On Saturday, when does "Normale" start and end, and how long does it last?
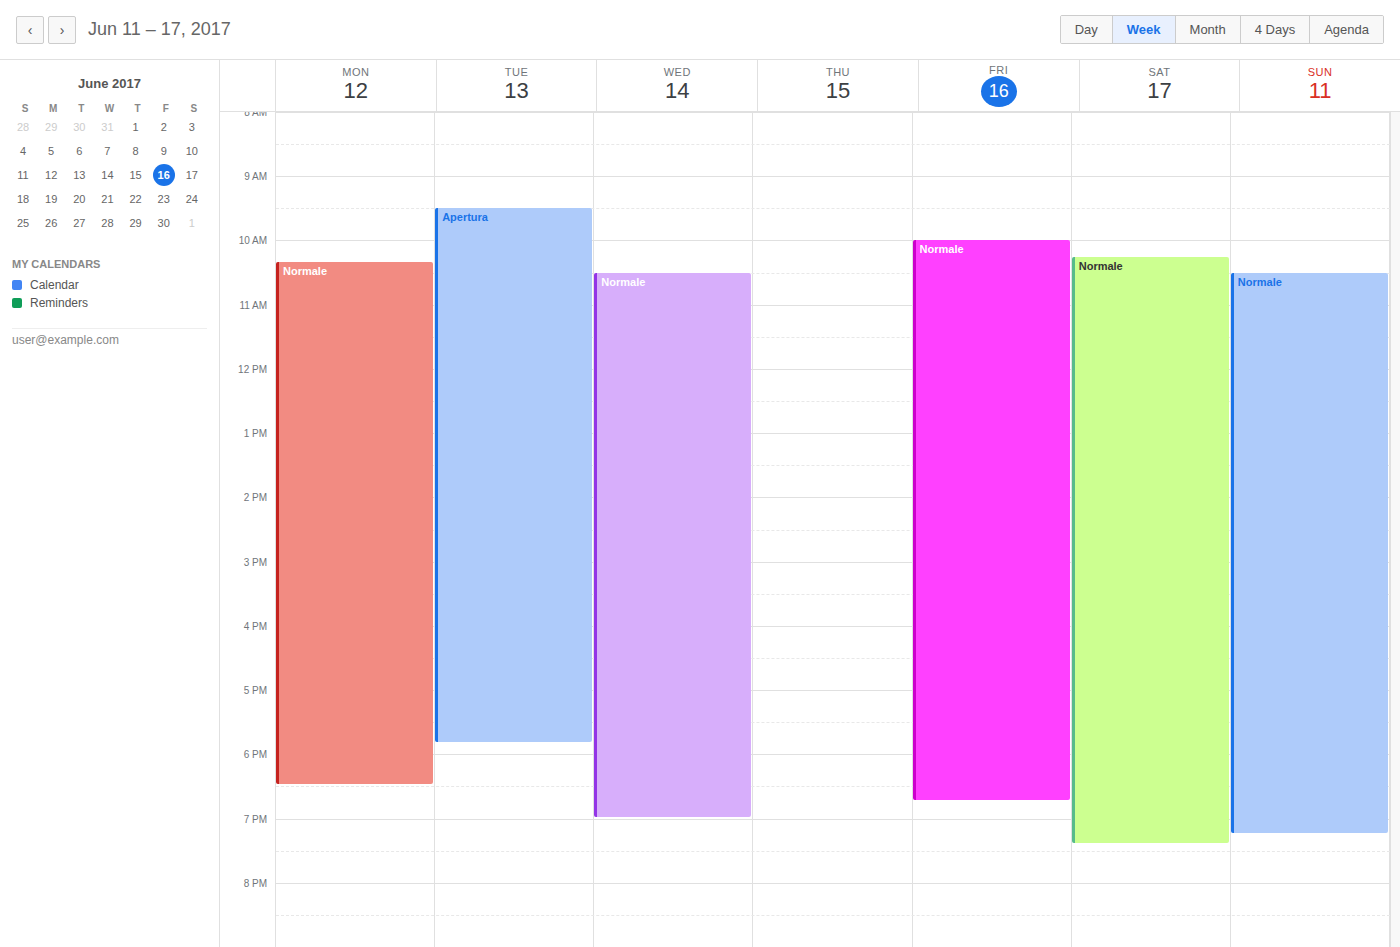
10:15 AM to 7:25 PM, 9 hours 10 minutes